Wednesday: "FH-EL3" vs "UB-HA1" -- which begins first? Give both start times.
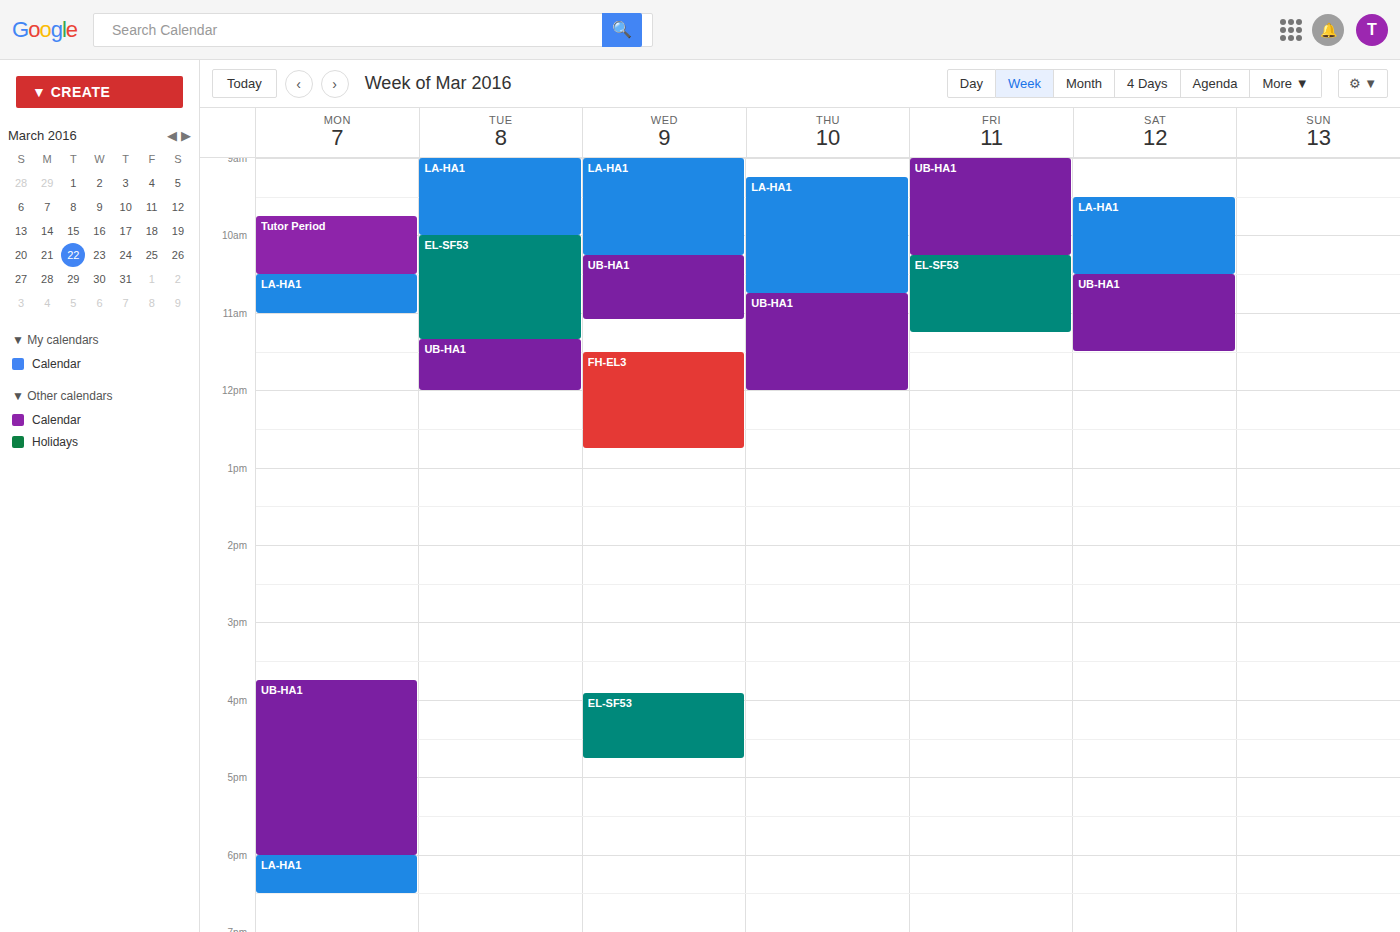
"UB-HA1" 10:15 AM; "FH-EL3" 11:30 AM.